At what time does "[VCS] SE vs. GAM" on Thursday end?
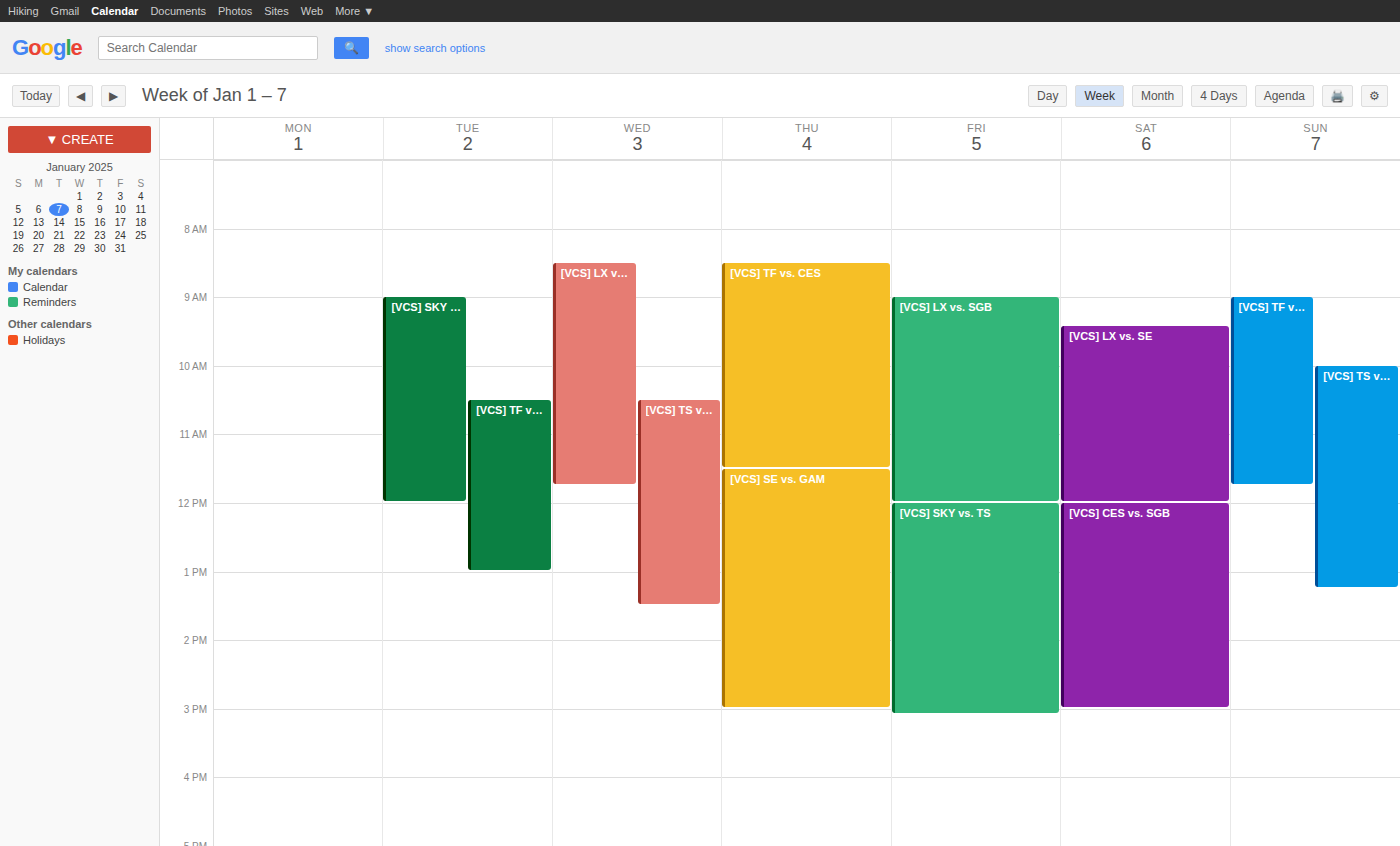
3:00 PM